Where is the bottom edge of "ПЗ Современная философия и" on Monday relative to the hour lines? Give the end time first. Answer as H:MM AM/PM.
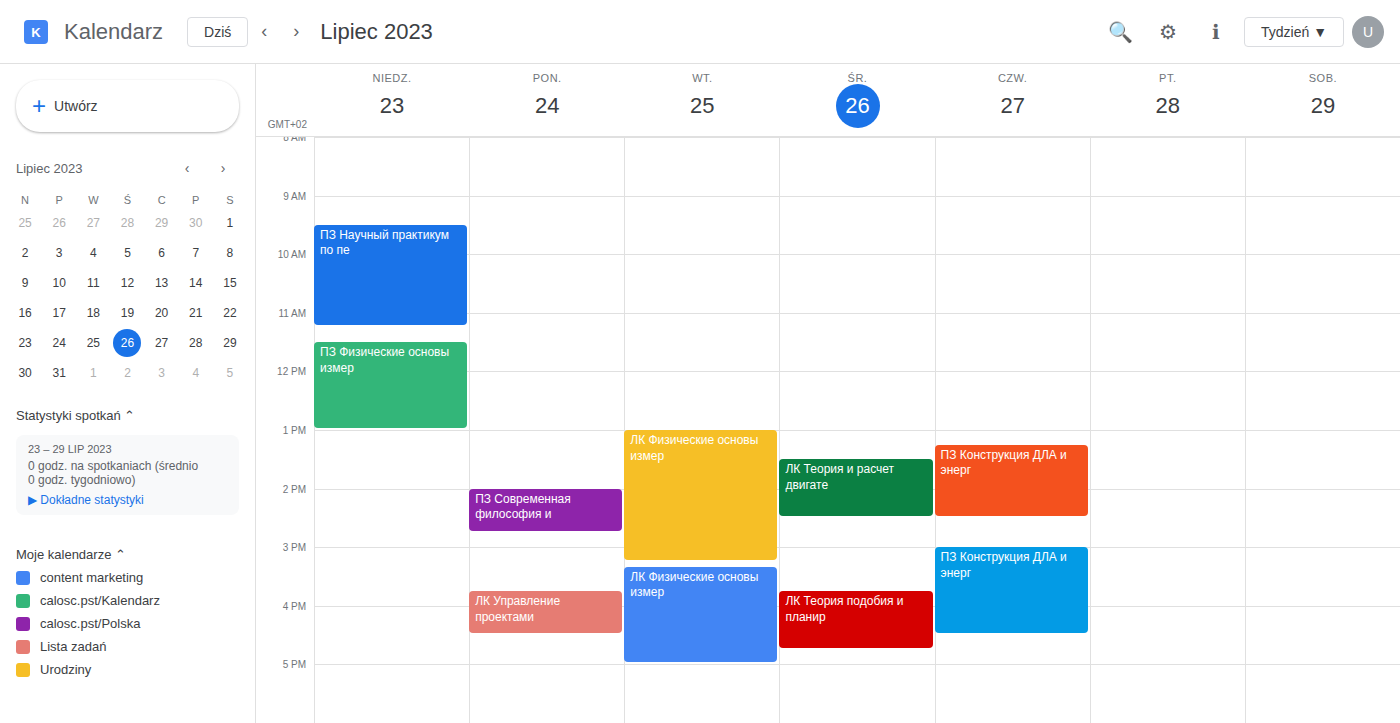
2:45 PM -- neither: three quarters of the way from the 2 PM line to the 3 PM line.